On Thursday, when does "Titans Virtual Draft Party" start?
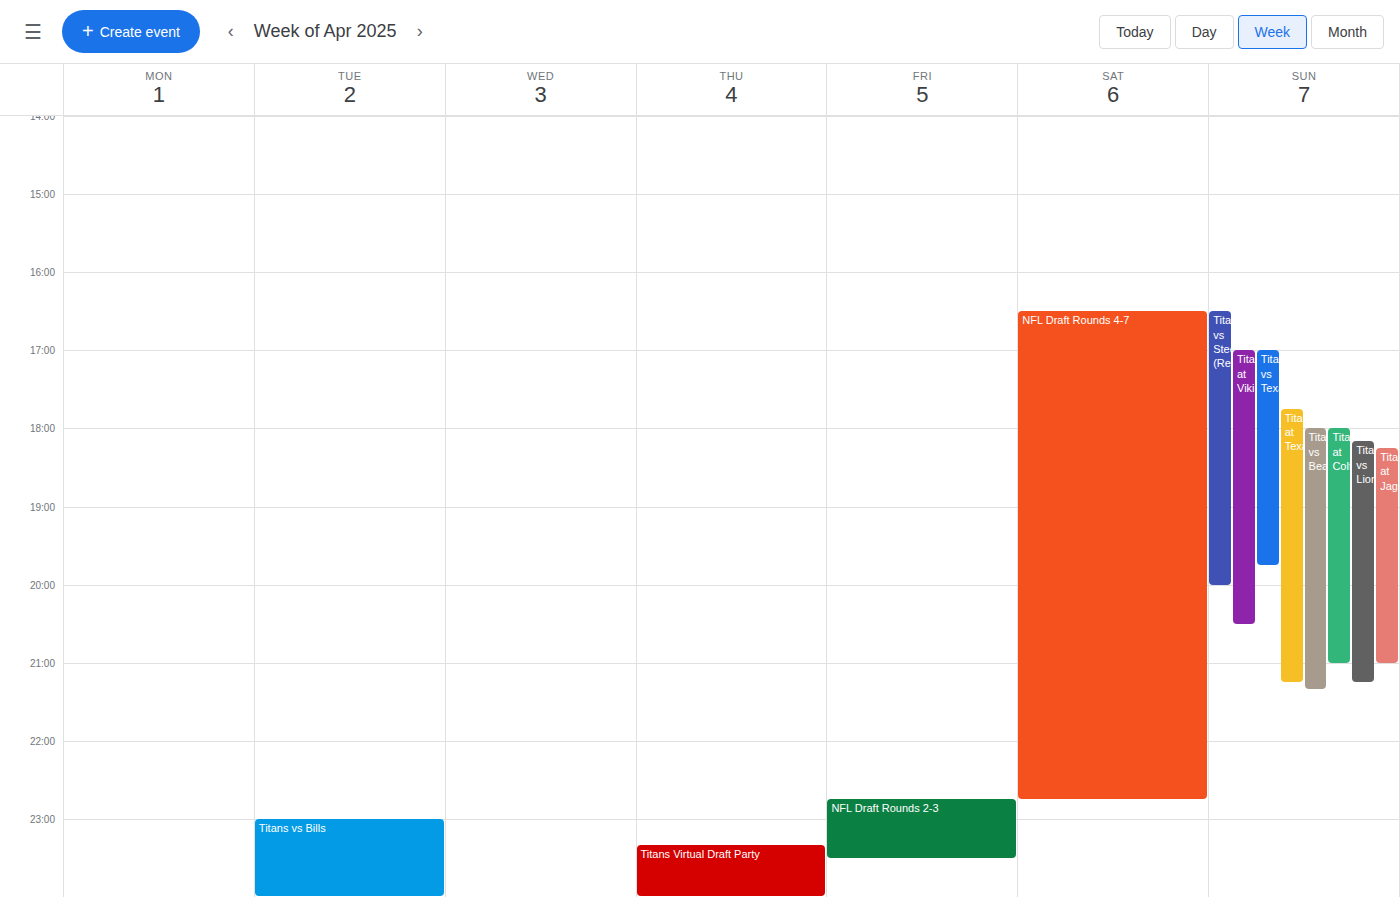
23:20